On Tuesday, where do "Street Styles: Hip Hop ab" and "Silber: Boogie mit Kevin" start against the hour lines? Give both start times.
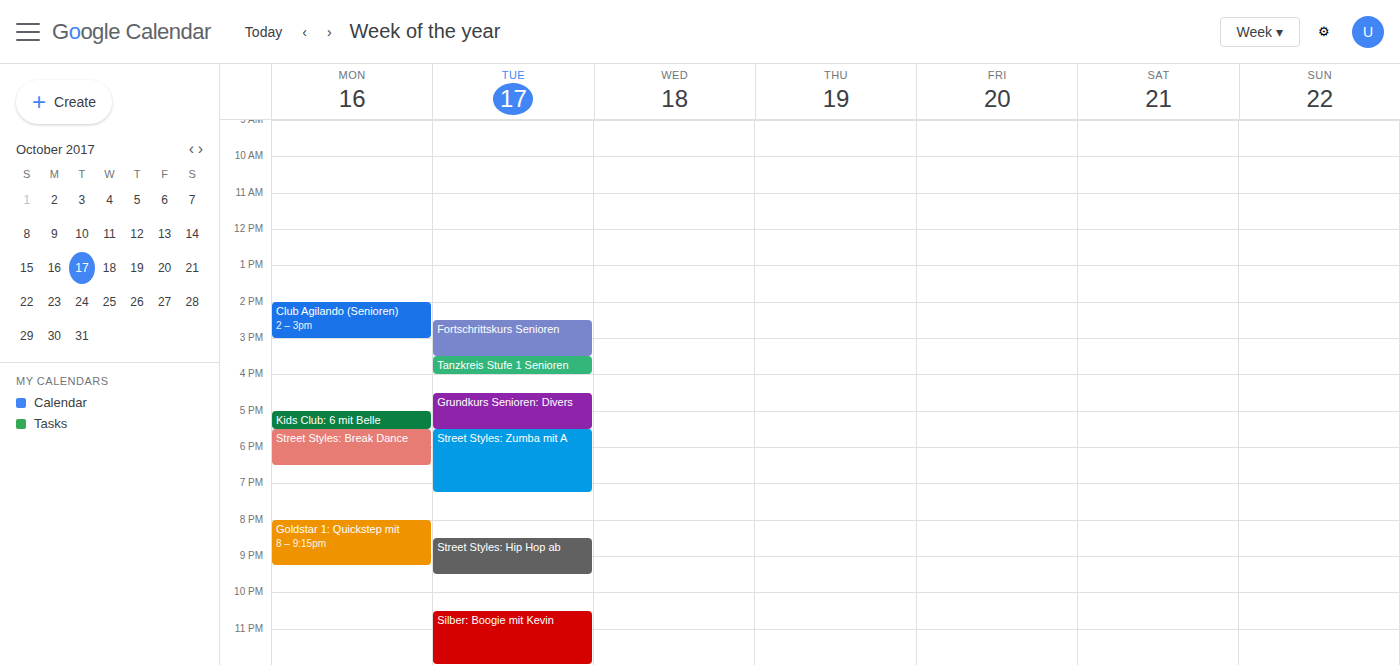
"Street Styles: Hip Hop ab": 8:30 PM, halfway between the 8 PM and 9 PM lines. "Silber: Boogie mit Kevin": 10:30 PM, halfway between the 10 PM and 11 PM lines.